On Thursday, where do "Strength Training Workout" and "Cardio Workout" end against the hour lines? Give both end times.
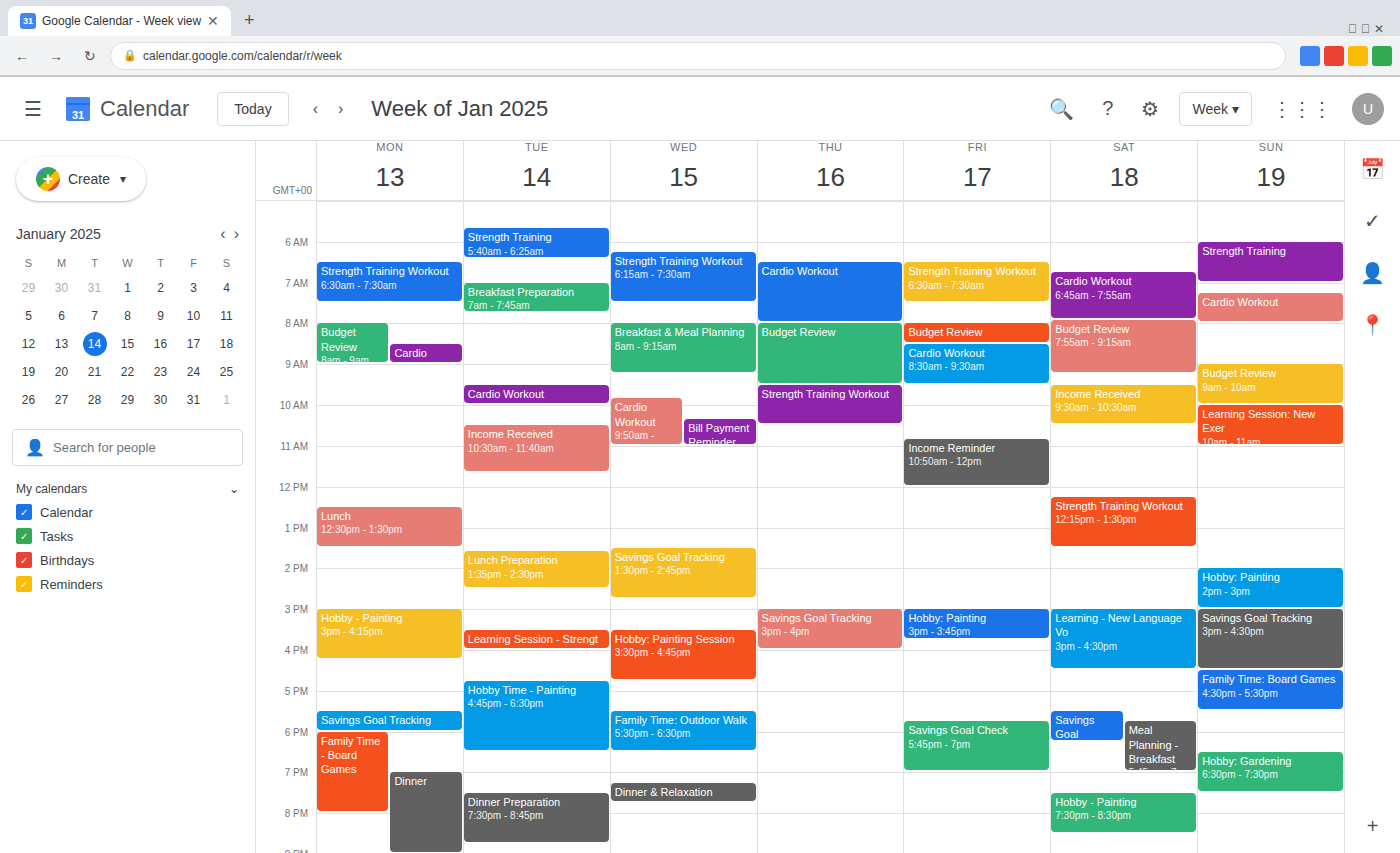
"Strength Training Workout": 10:30 AM, halfway between the 10 AM and 11 AM lines. "Cardio Workout": 8:00 AM, exactly on the 8 AM line.